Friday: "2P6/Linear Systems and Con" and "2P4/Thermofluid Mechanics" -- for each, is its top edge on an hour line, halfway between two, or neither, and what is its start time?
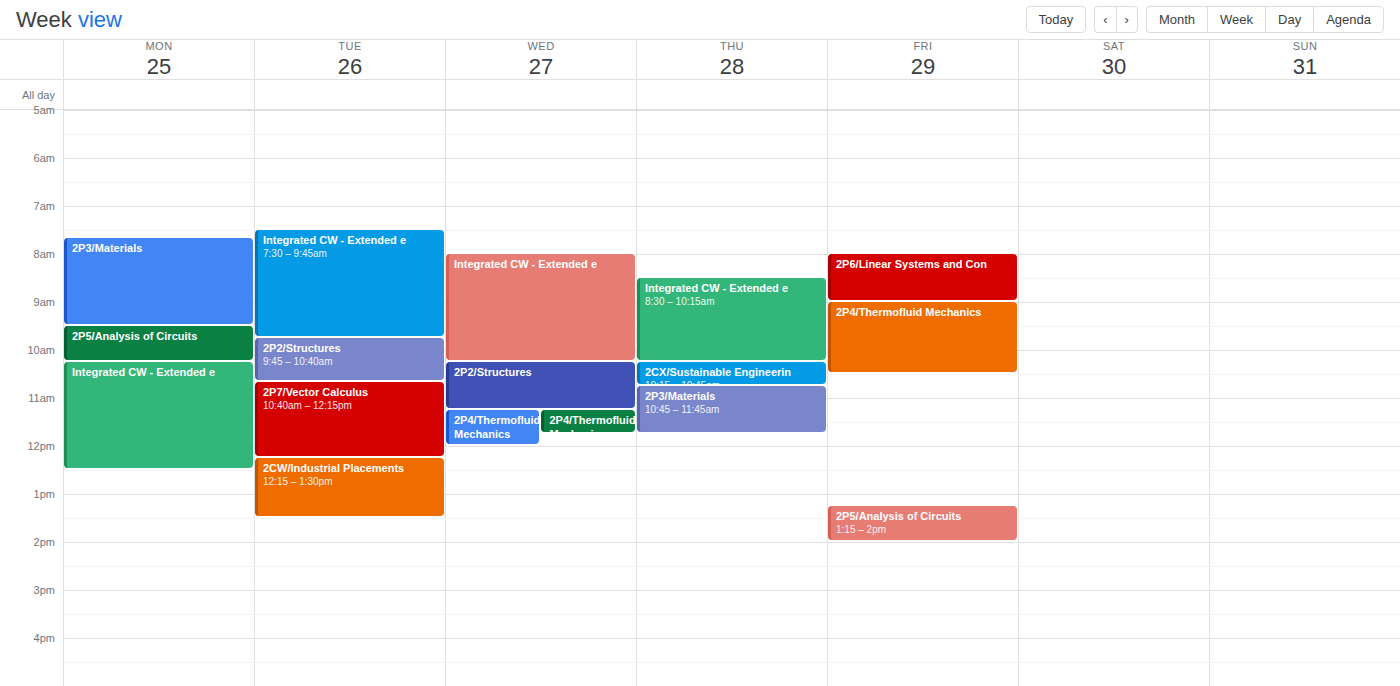
"2P6/Linear Systems and Con": 8:00 AM, exactly on the 8 AM line. "2P4/Thermofluid Mechanics": 9:00 AM, exactly on the 9 AM line.